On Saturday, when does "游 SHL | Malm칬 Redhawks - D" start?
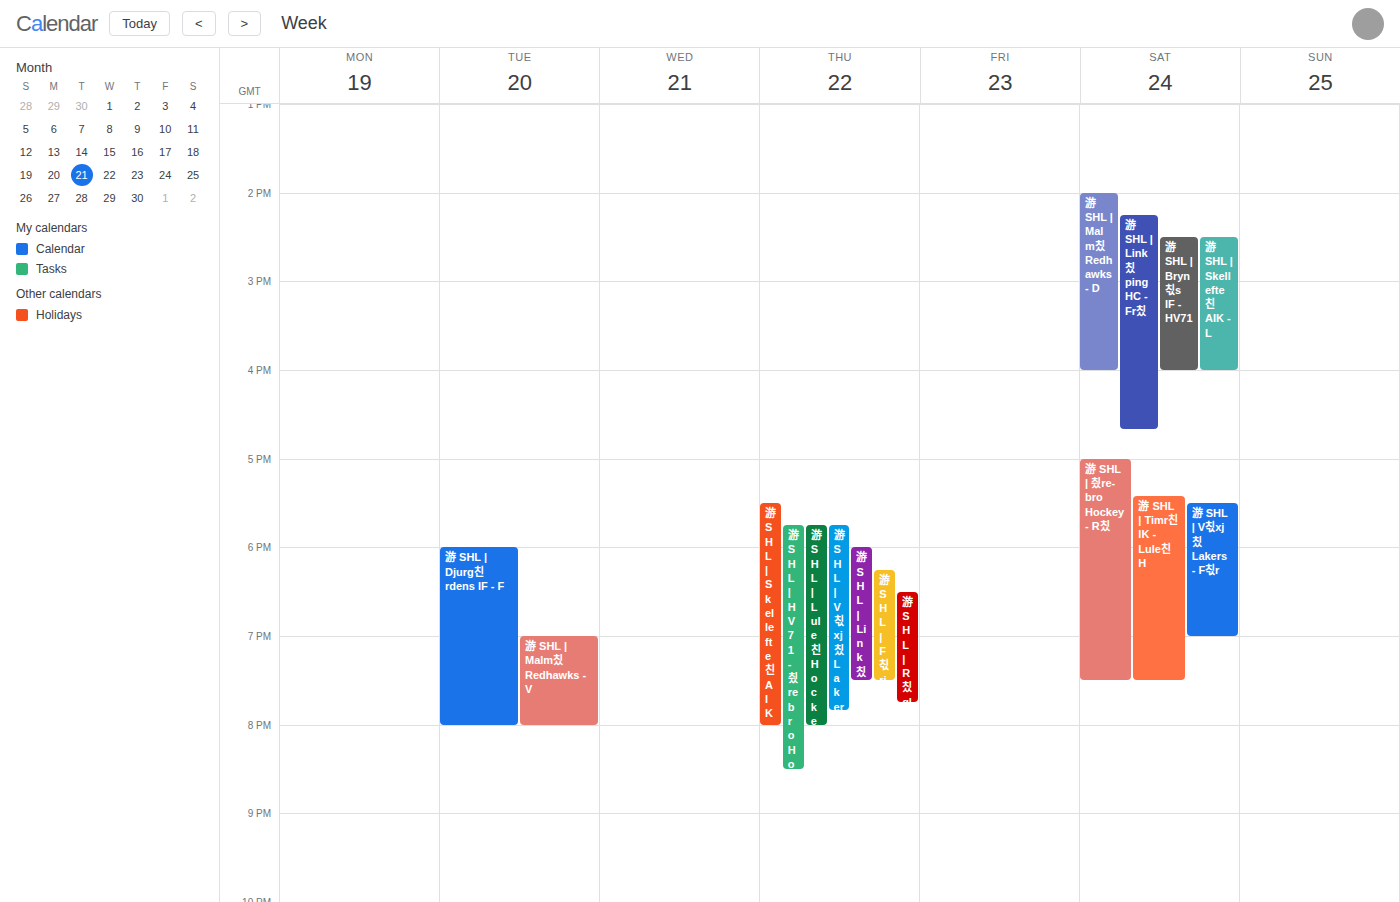
2:00 PM